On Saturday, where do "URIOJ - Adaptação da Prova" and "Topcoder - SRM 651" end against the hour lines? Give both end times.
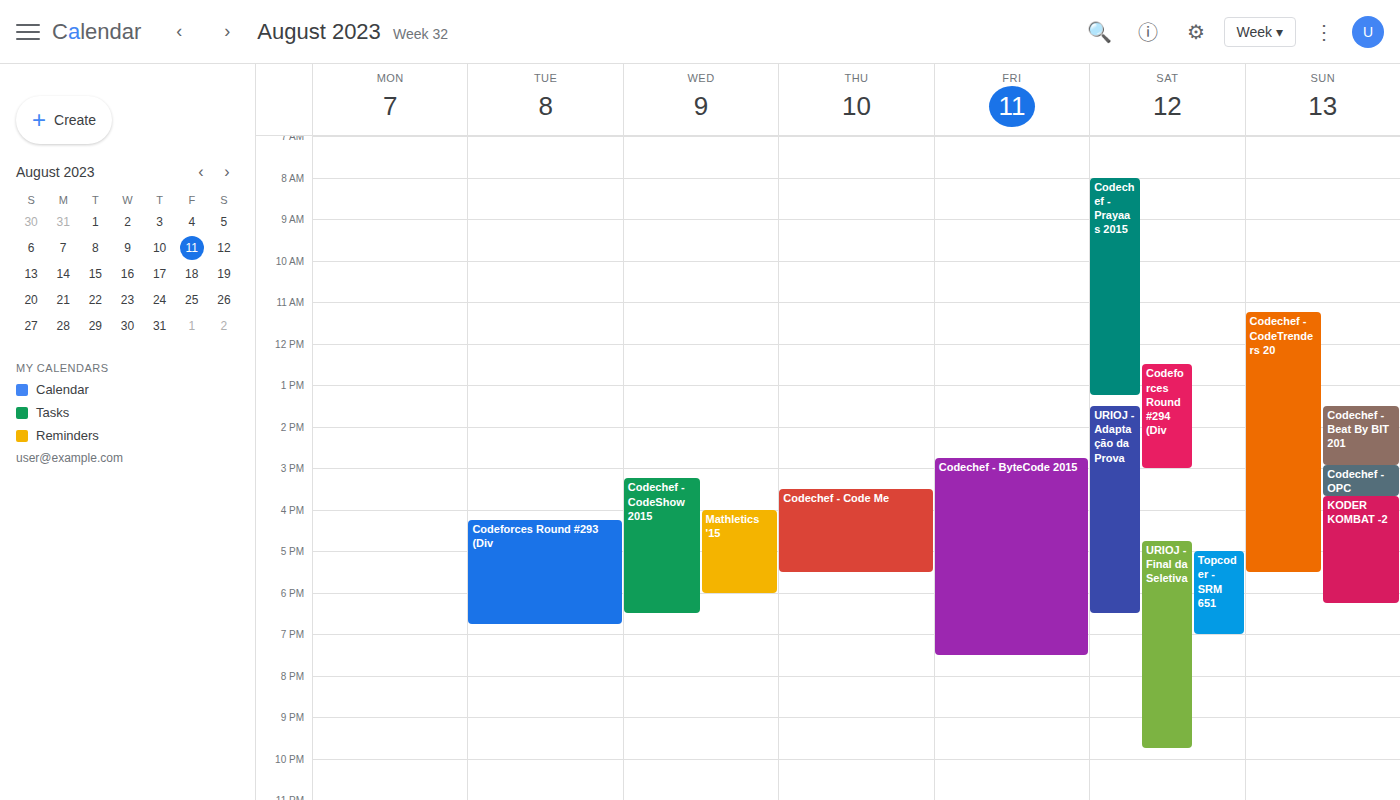
"URIOJ - Adaptação da Prova": 18:30, halfway between the 18:00 and 19:00 lines. "Topcoder - SRM 651": 19:00, exactly on the 19:00 line.